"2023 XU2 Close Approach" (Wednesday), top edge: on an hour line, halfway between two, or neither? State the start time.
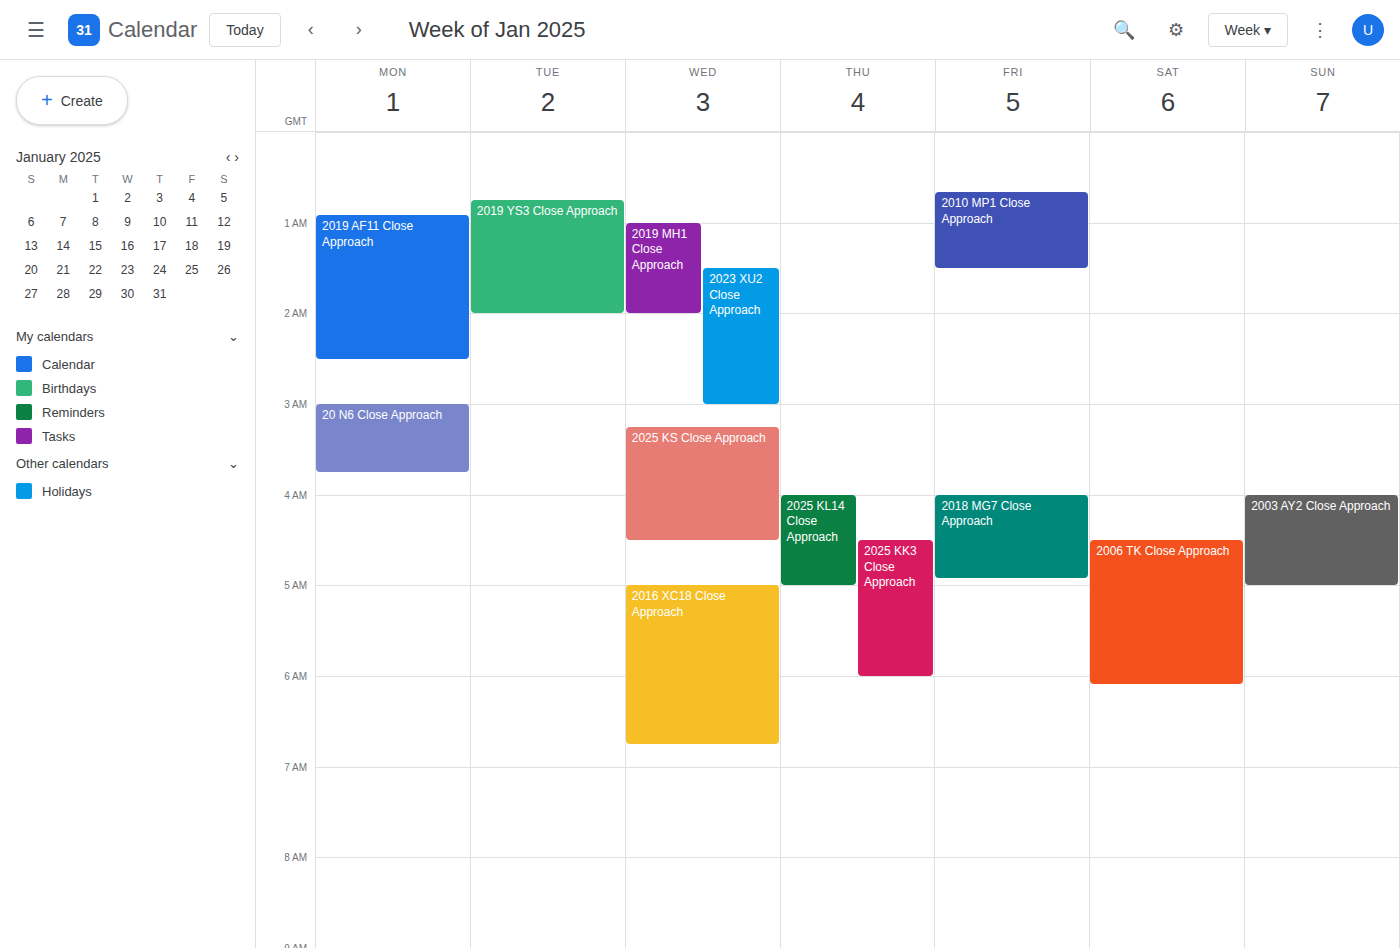
01:30 -- halfway between the 01:00 and 02:00 lines.